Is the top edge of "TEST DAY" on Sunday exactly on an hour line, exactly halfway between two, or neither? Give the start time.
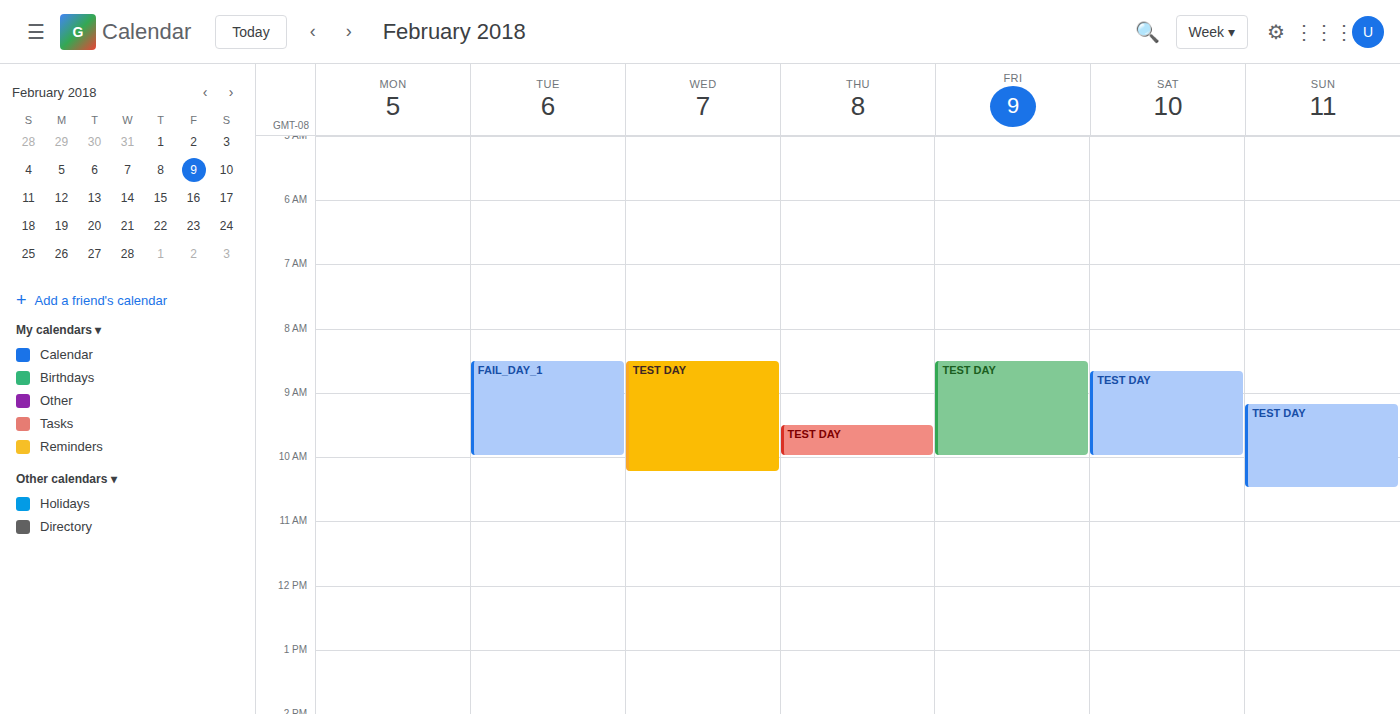
9:10 AM -- neither: 10 minutes below the 9 AM line and 50 minutes above the 10 AM line.